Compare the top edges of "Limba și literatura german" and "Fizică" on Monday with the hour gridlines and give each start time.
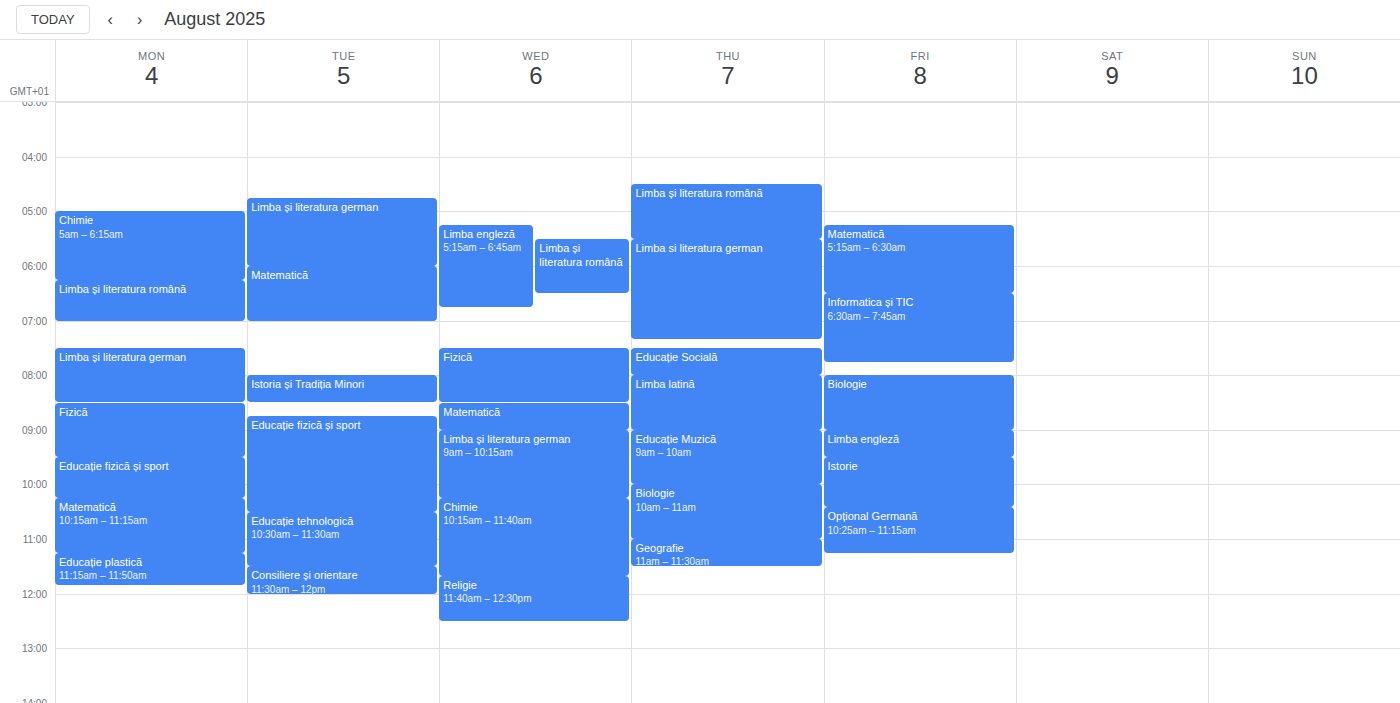
"Limba și literatura german": 7:30 AM, halfway between the 7 AM and 8 AM lines. "Fizică": 8:30 AM, halfway between the 8 AM and 9 AM lines.